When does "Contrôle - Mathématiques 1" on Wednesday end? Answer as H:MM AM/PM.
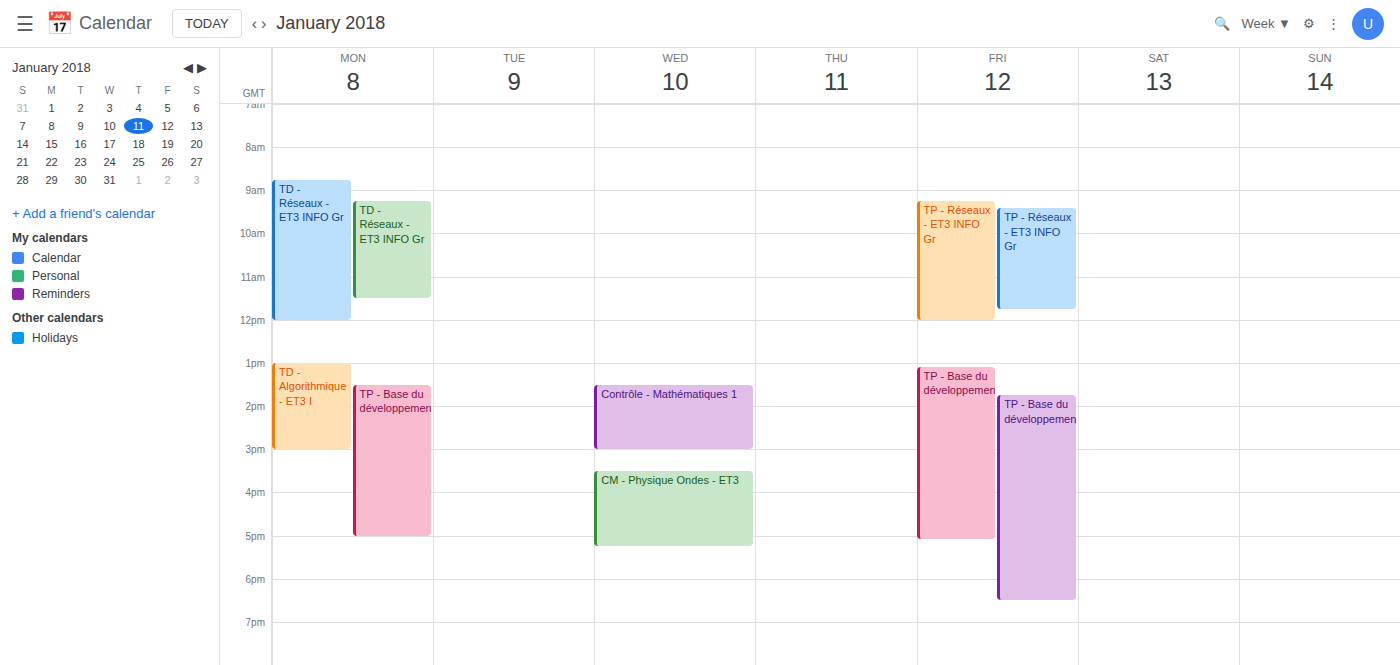
3:00 PM